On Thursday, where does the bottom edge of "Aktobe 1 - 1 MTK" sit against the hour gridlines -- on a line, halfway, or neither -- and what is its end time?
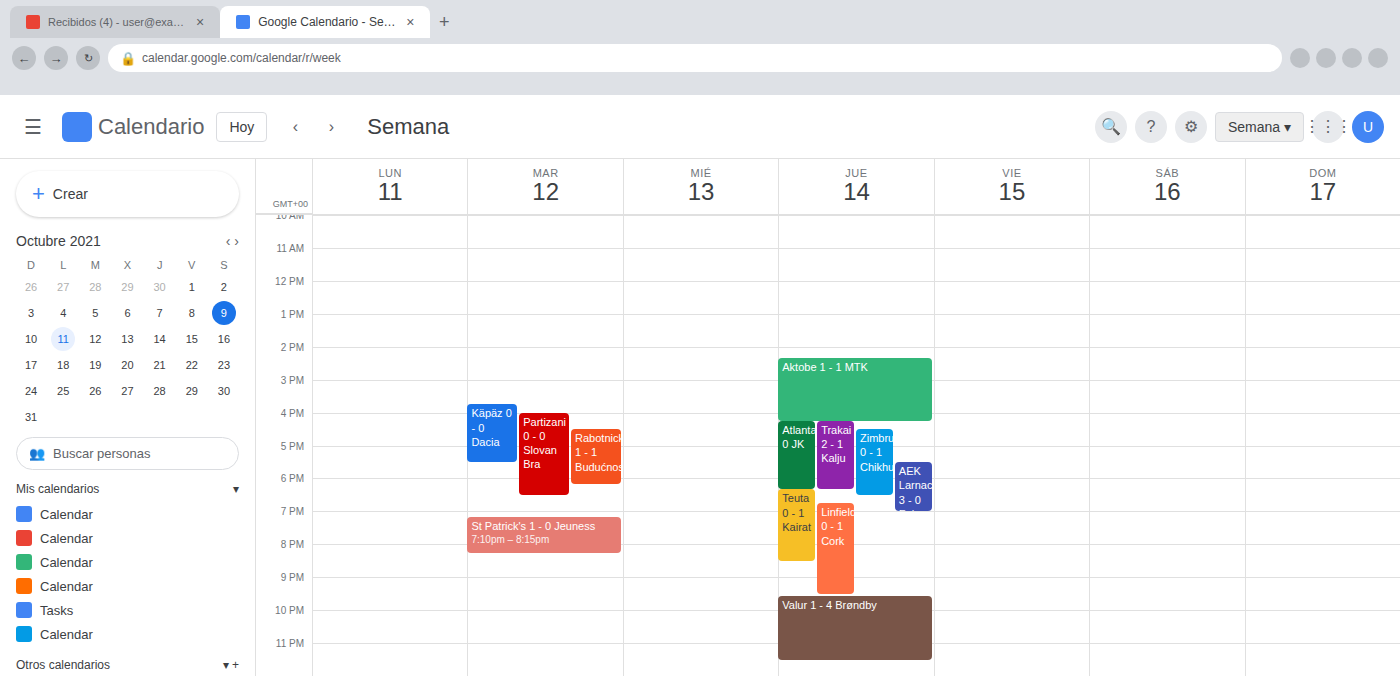
4:15 PM -- neither: a quarter of the way from the 4 PM line to the 5 PM line.